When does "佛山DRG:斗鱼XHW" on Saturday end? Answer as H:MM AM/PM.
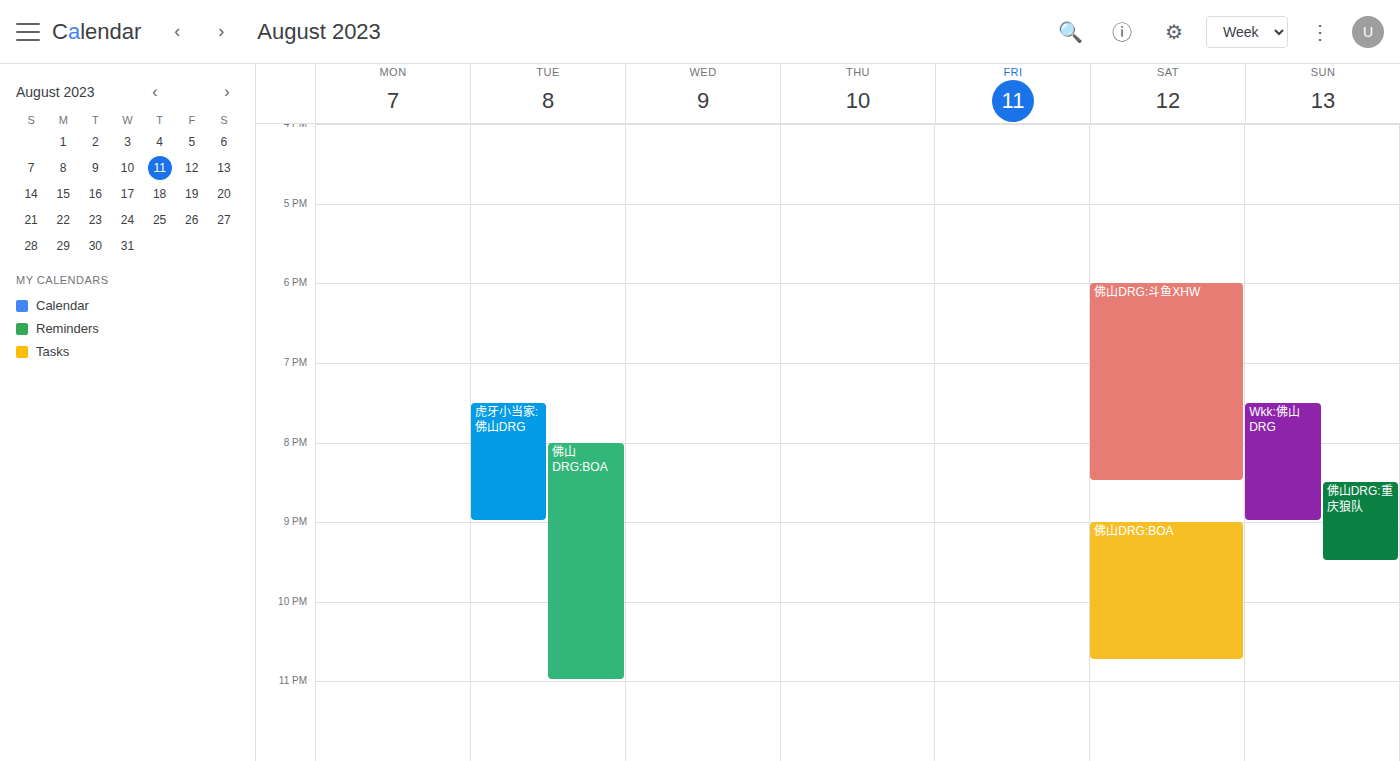
8:30 PM